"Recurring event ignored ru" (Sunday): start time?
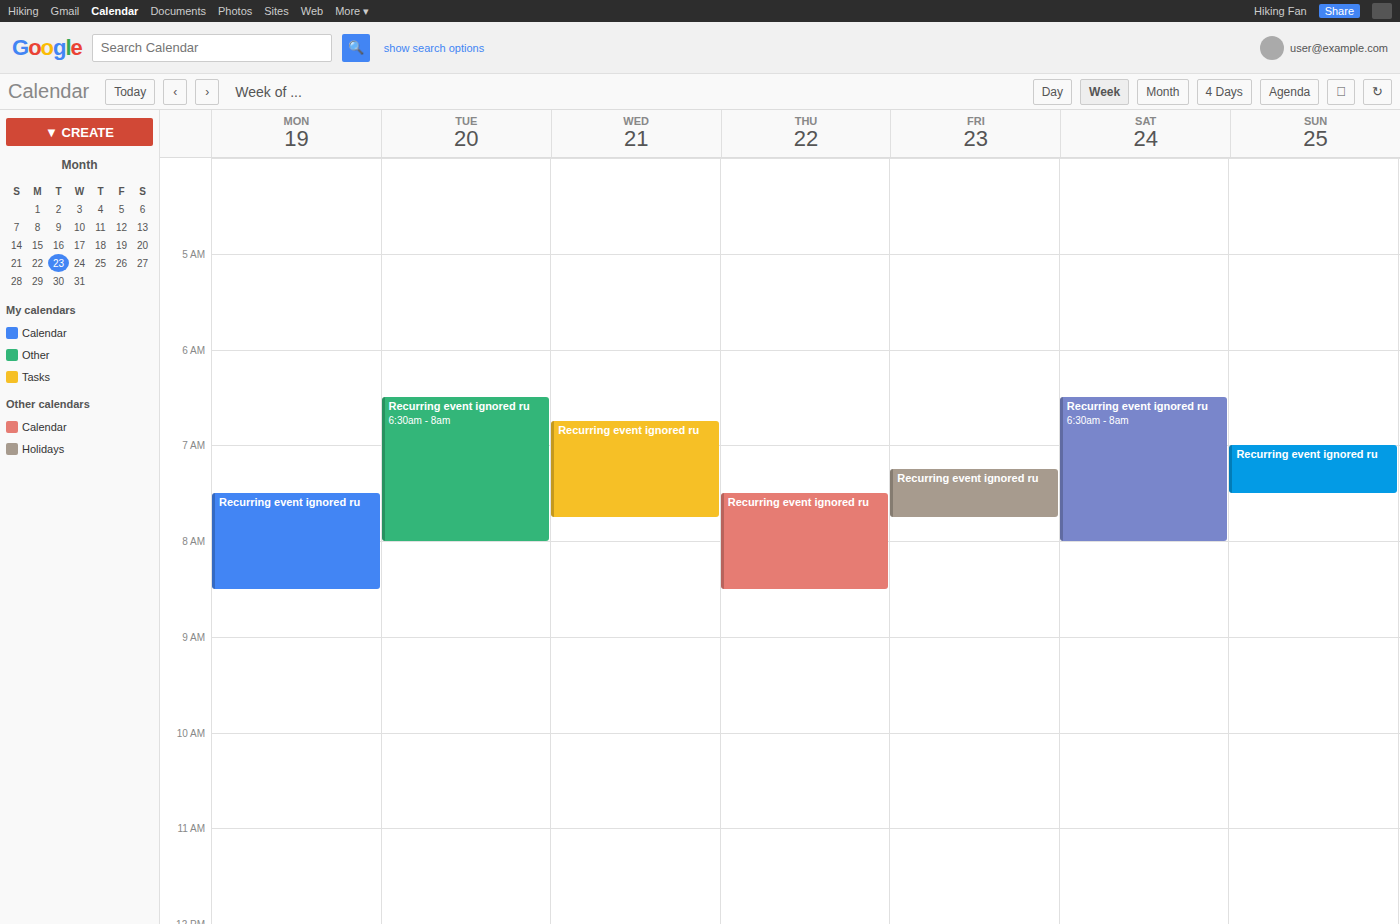
7:00 AM